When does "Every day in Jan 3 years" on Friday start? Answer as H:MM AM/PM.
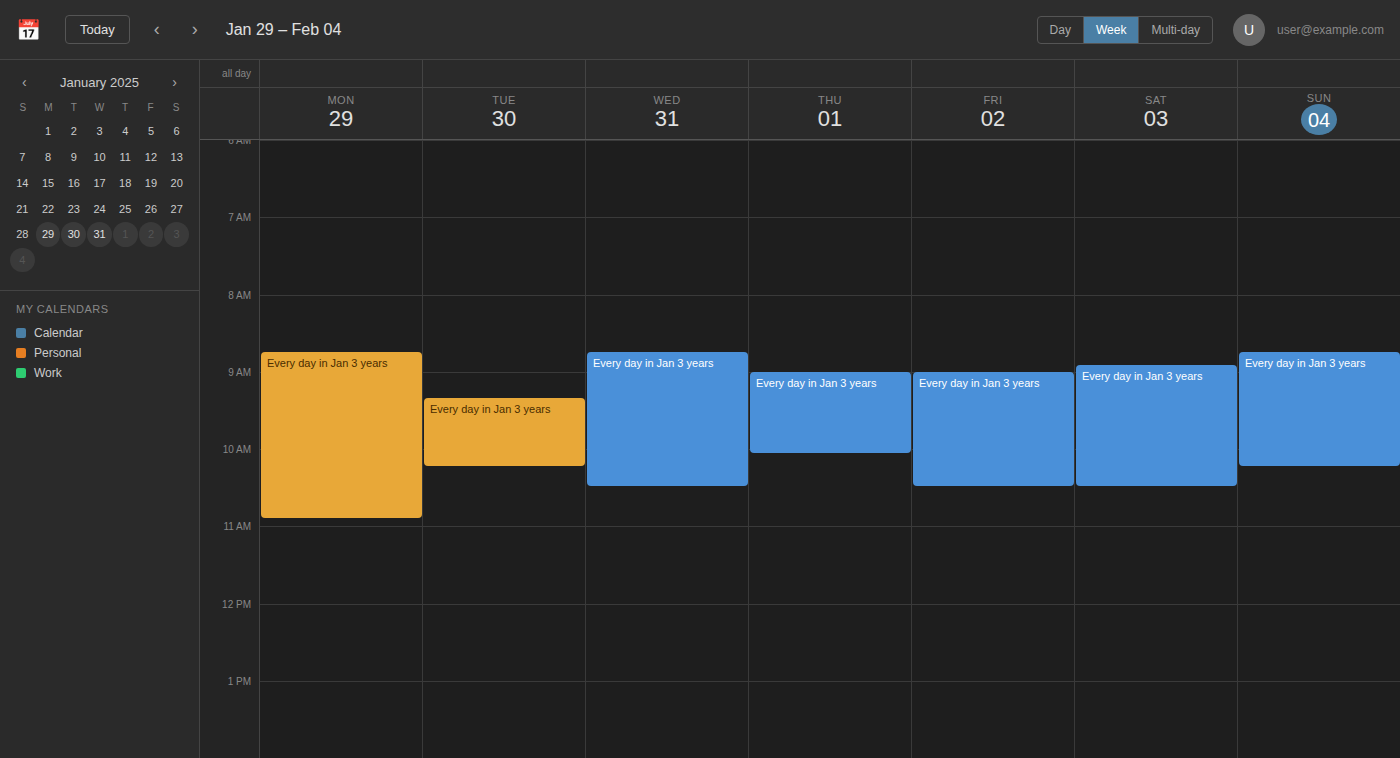
9:00 AM